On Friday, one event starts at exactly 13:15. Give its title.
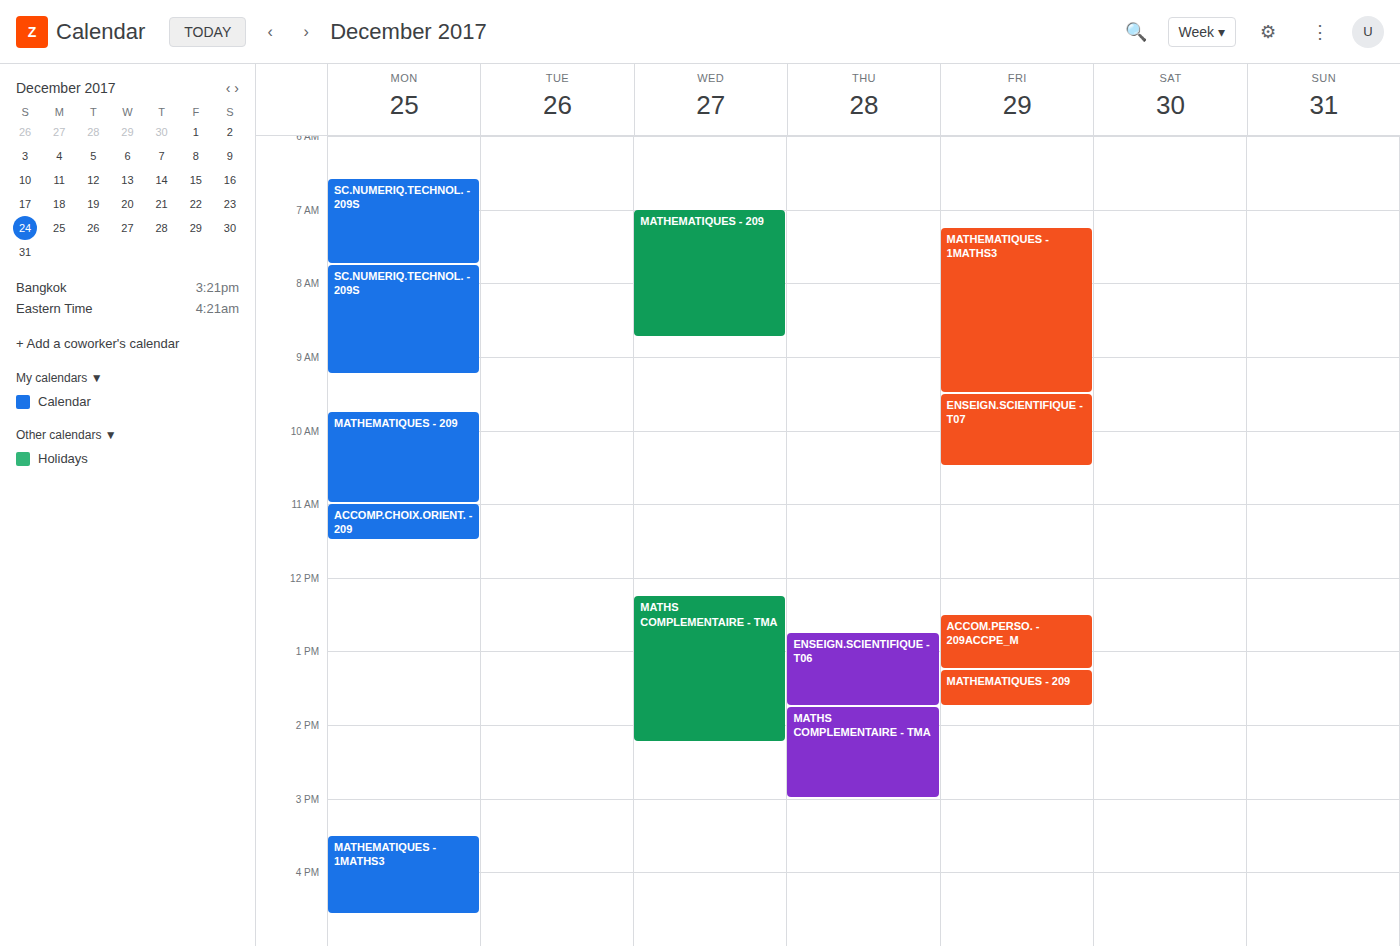
"MATHEMATIQUES - 209"